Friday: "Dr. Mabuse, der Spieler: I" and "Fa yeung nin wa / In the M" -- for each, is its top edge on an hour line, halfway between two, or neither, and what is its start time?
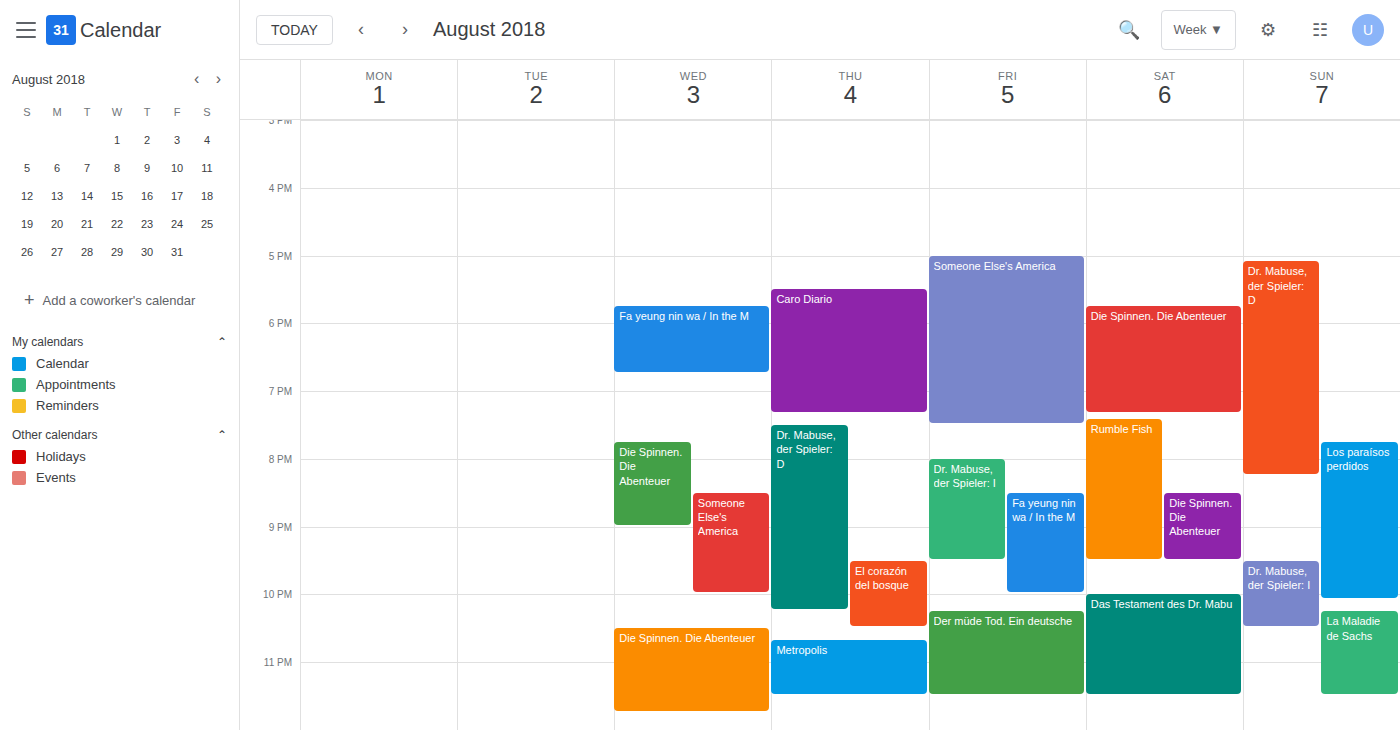
"Dr. Mabuse, der Spieler: I": 8:00 PM, exactly on the 8 PM line. "Fa yeung nin wa / In the M": 8:30 PM, halfway between the 8 PM and 9 PM lines.